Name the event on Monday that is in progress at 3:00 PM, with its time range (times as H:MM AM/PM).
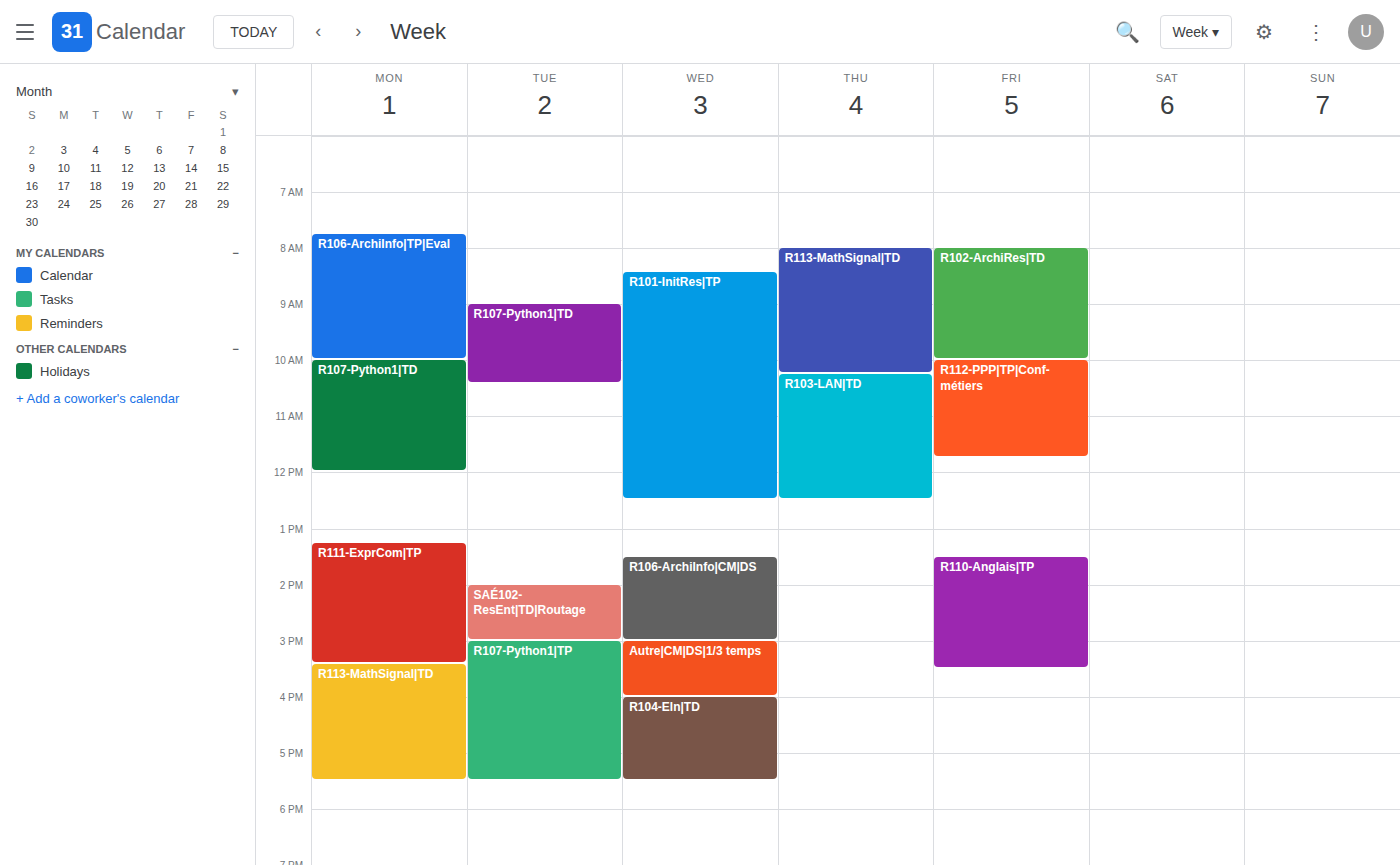
"R111-ExprCom|TP", 1:15 PM to 3:25 PM